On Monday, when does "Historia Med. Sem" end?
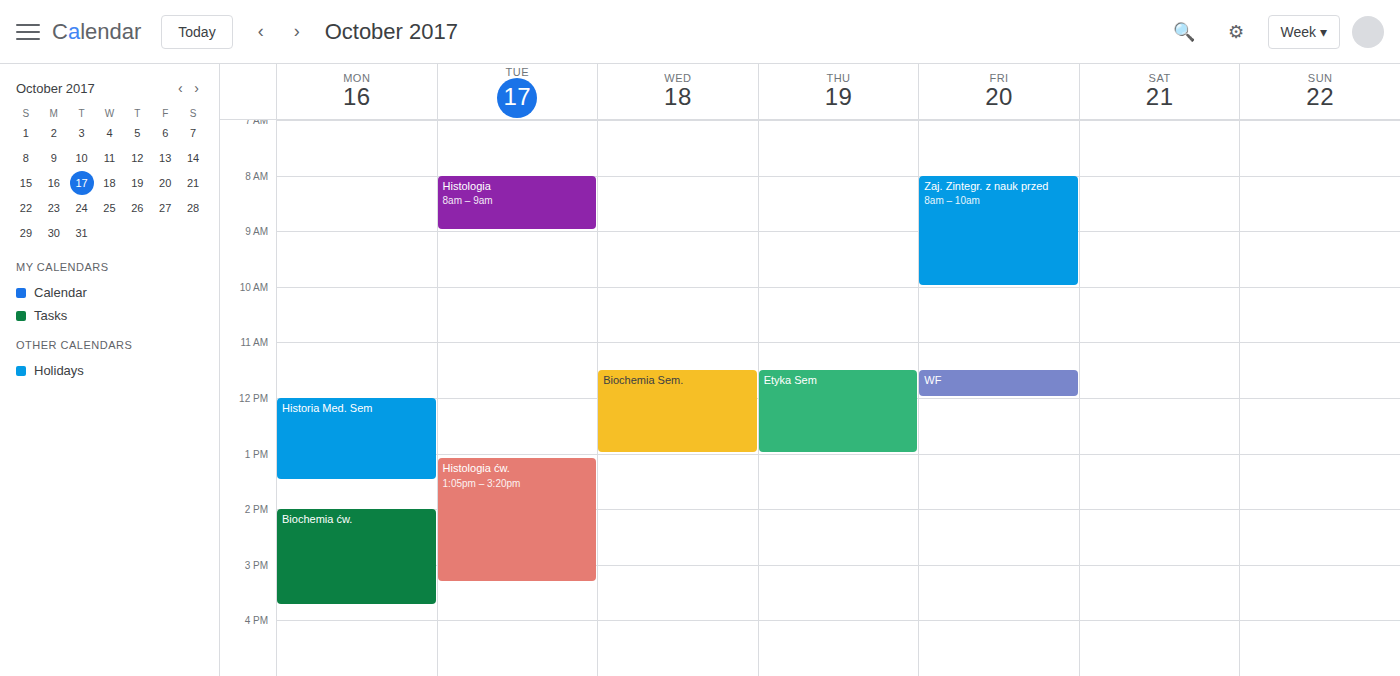
1:30 PM